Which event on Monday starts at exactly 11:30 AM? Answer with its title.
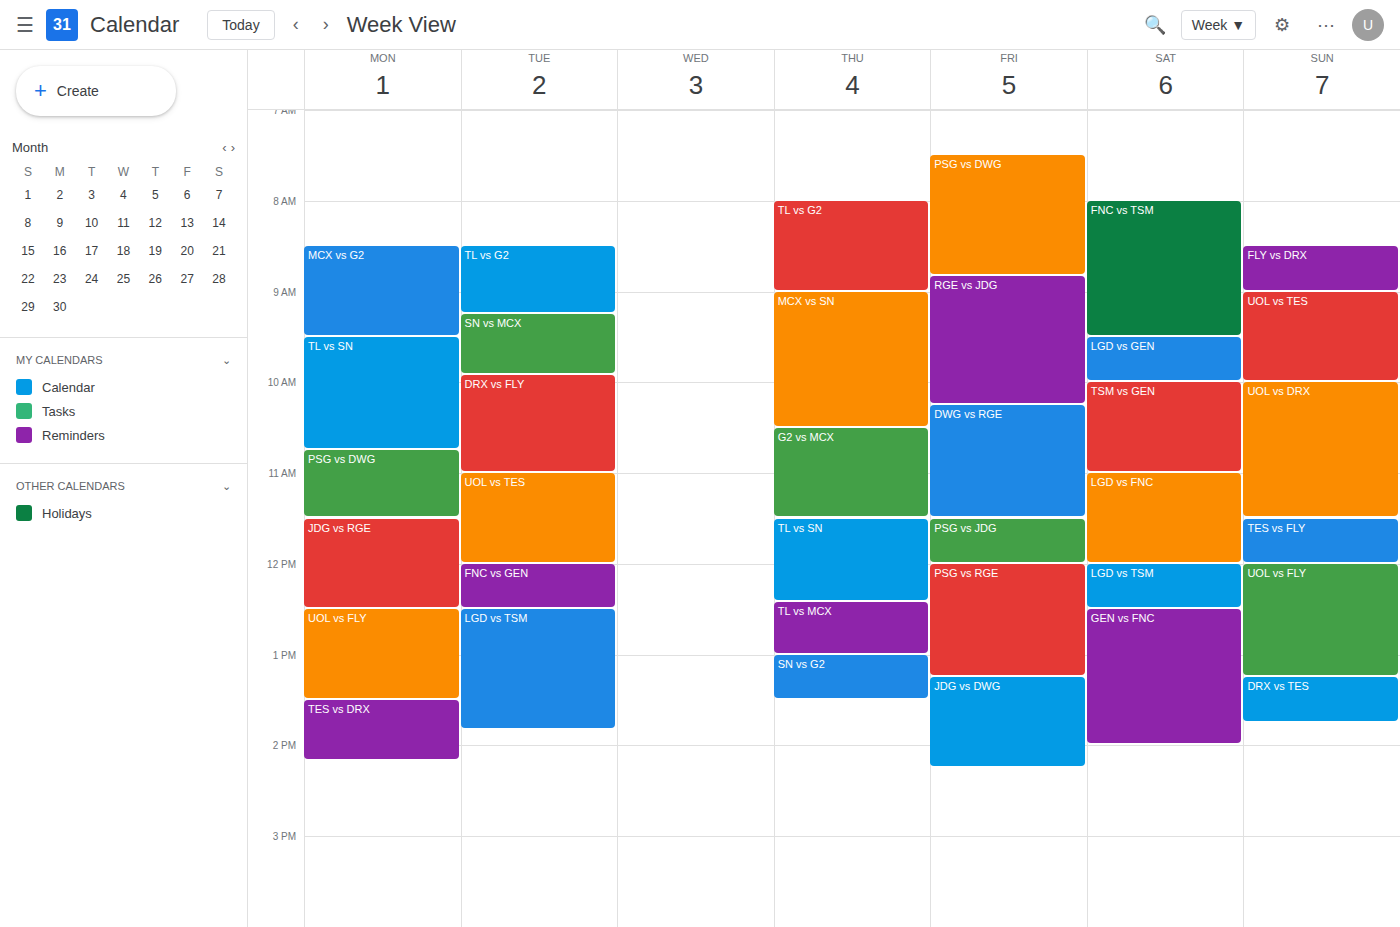
"JDG vs RGE"